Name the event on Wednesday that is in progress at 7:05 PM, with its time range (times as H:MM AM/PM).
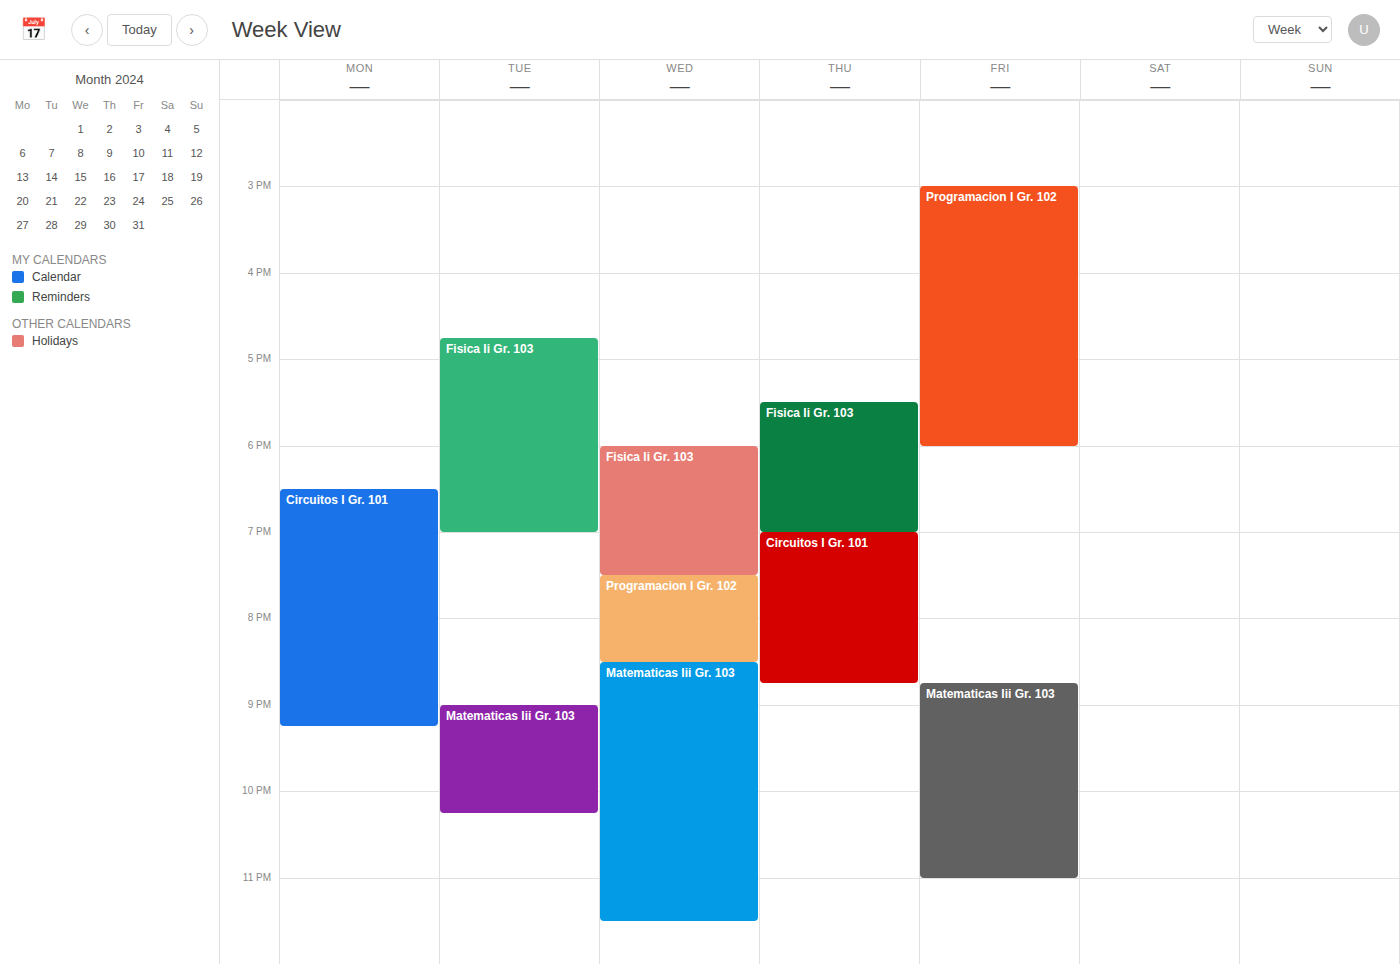
"Fisica Ii Gr. 103", 6:00 PM to 7:30 PM